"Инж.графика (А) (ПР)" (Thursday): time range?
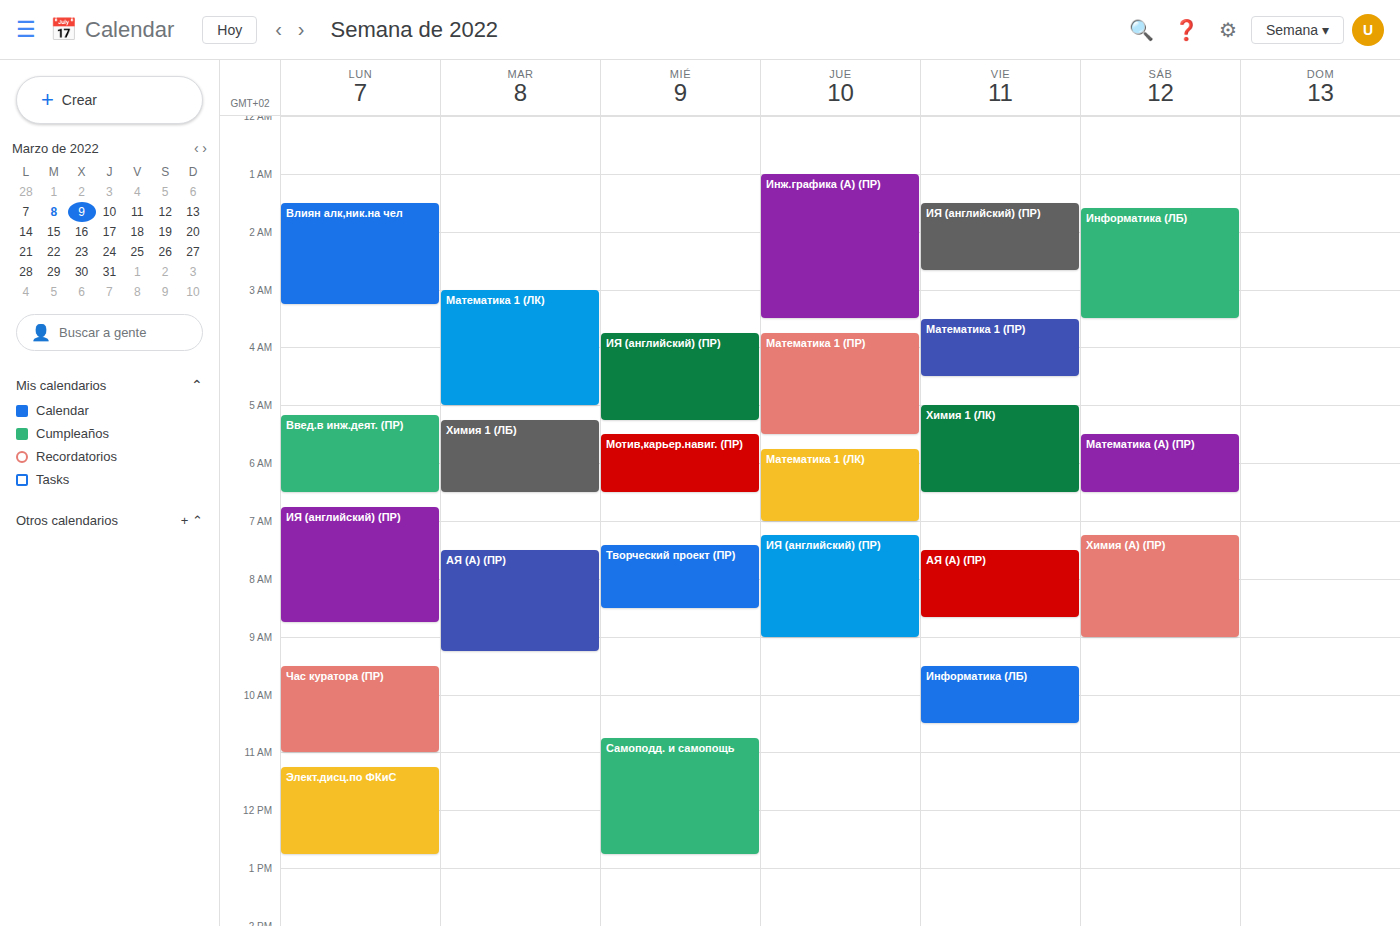
01:00 to 03:30